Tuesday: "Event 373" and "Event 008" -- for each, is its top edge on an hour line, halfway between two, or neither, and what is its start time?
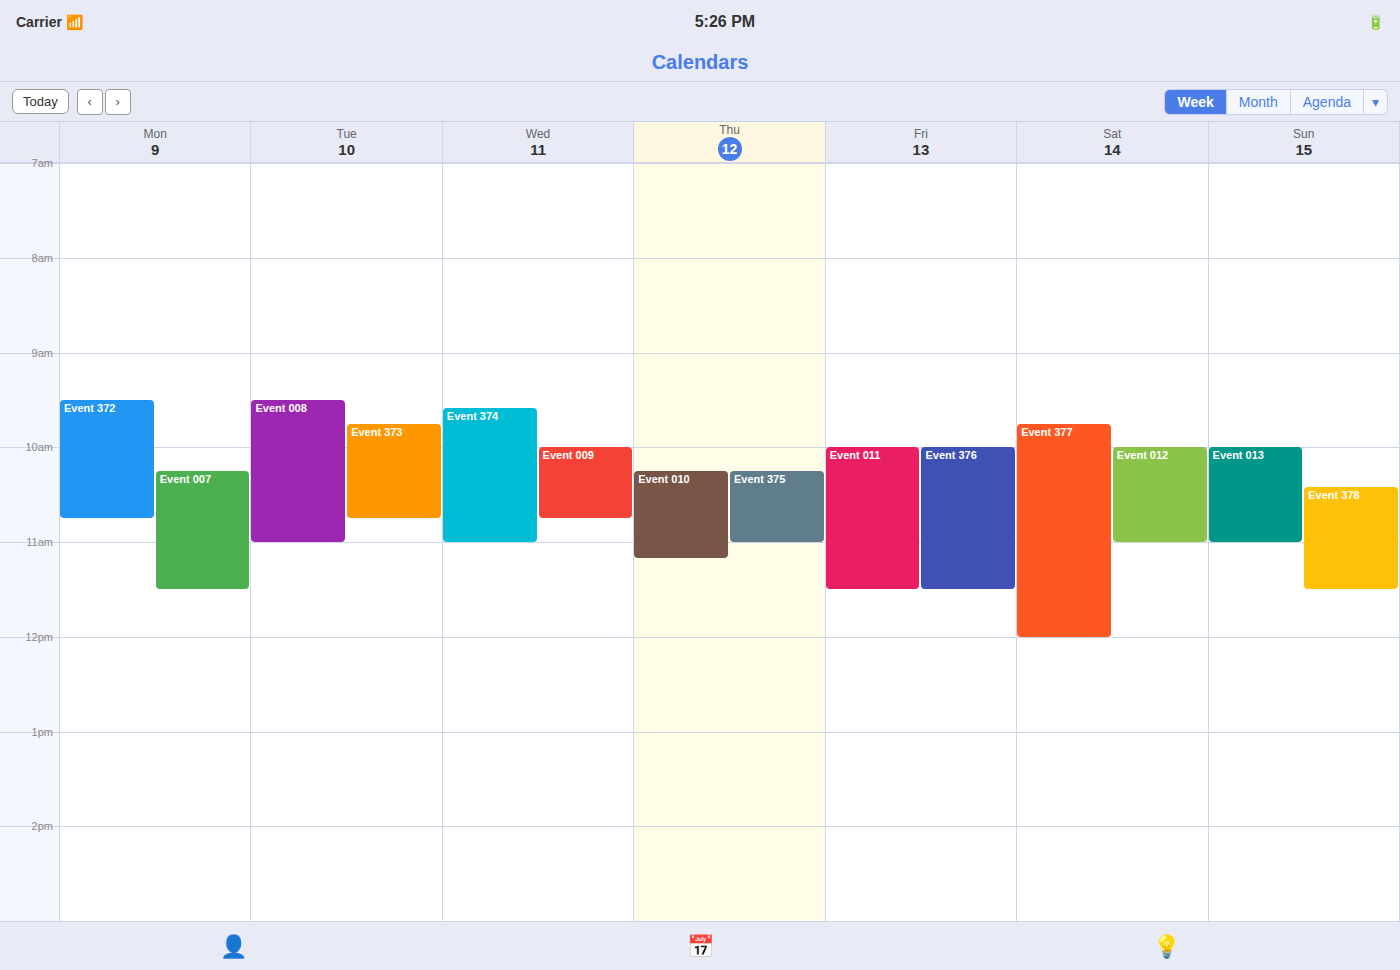
"Event 373": 9:45 AM, neither: three quarters of the way from the 9 AM line to the 10 AM line. "Event 008": 9:30 AM, halfway between the 9 AM and 10 AM lines.